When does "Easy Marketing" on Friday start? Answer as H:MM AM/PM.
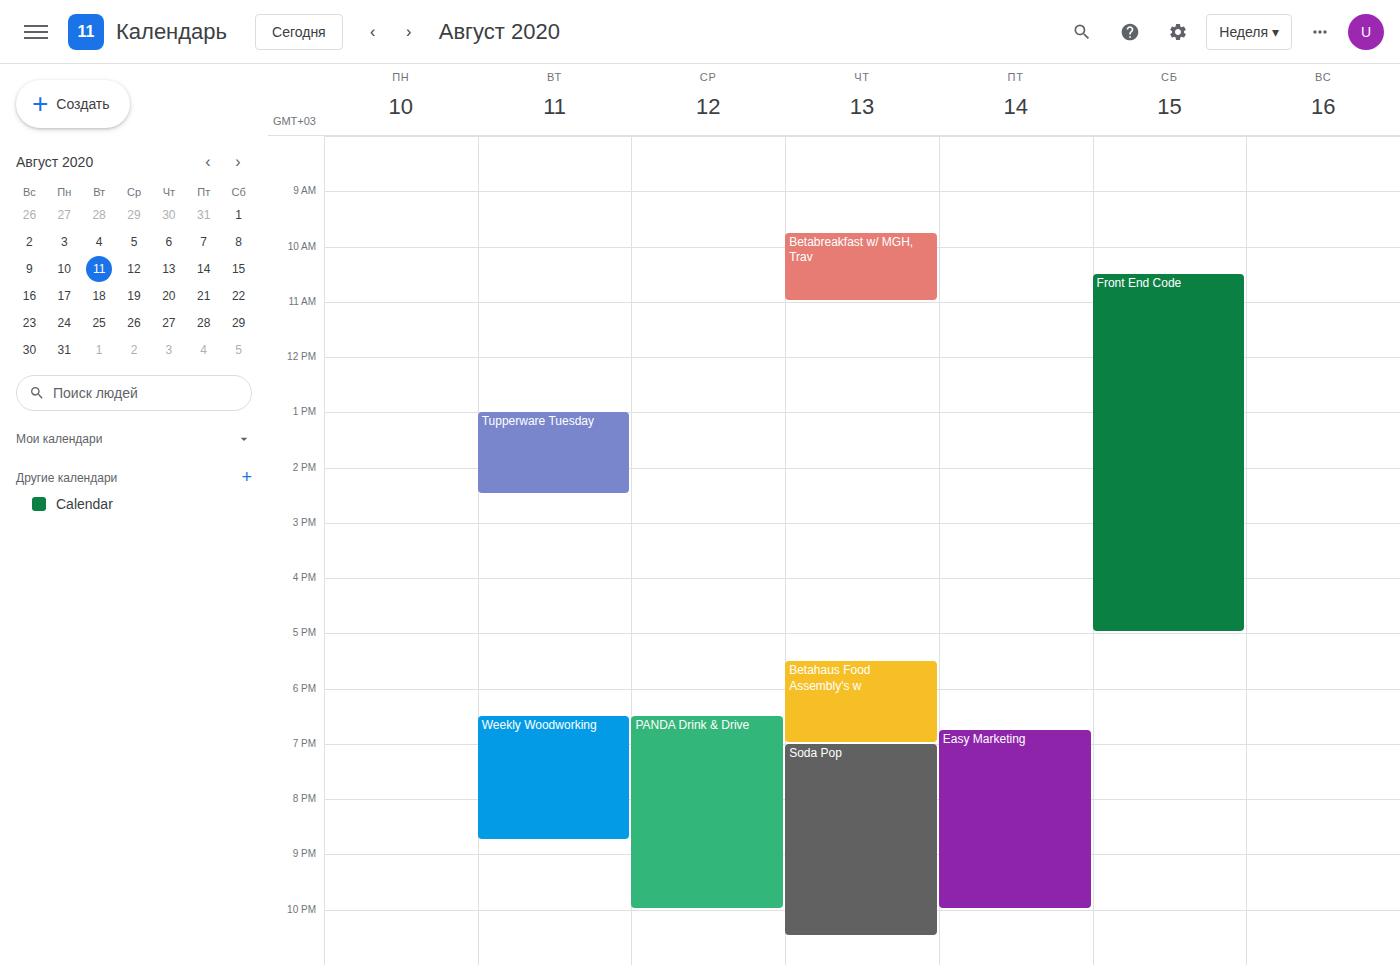
6:45 PM